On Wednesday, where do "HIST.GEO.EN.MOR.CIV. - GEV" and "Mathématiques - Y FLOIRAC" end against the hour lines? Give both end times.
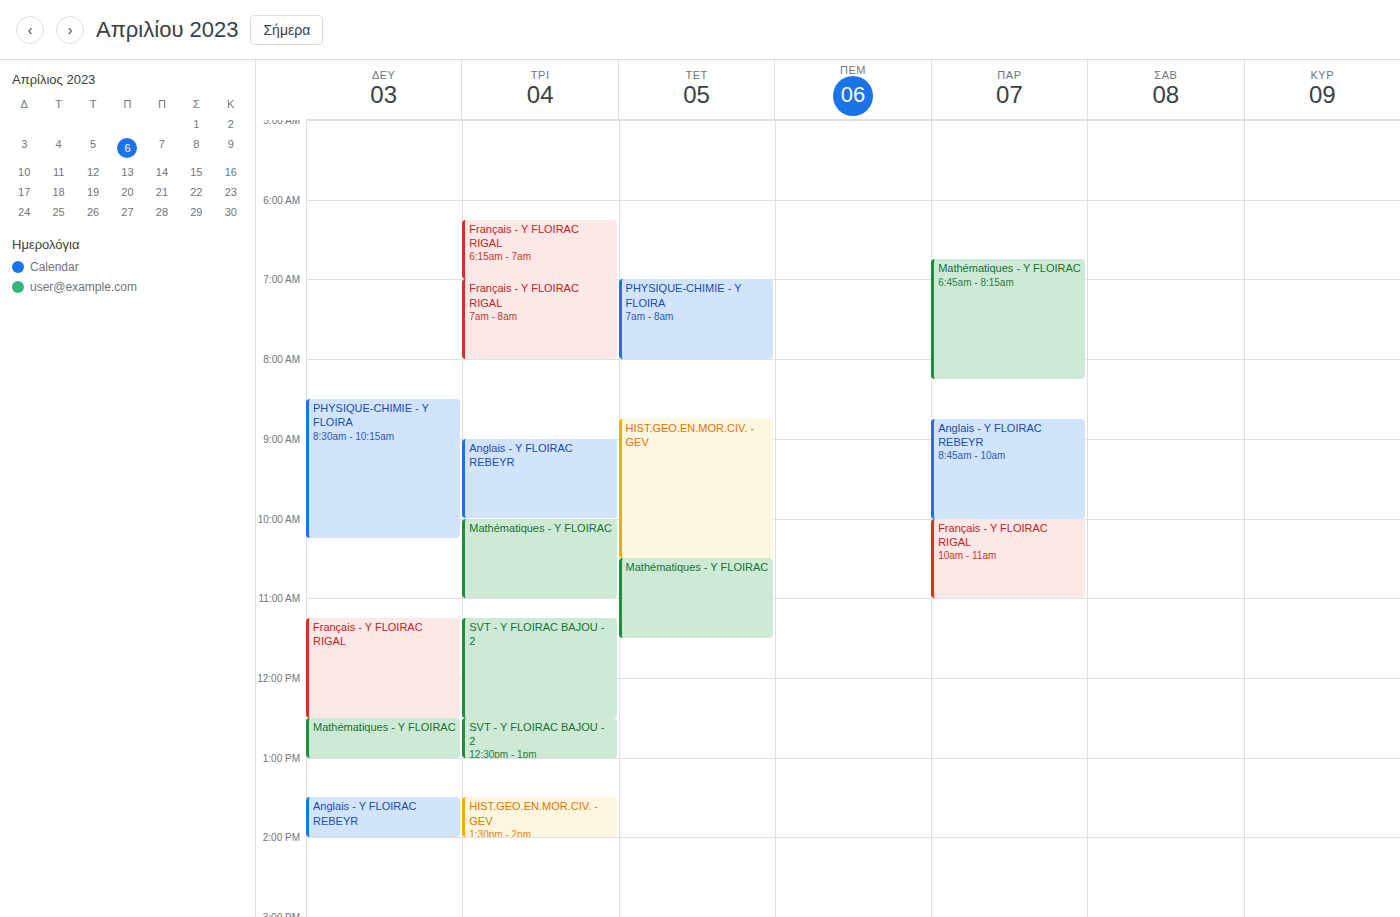
"HIST.GEO.EN.MOR.CIV. - GEV": 10:30 AM, halfway between the 10 AM and 11 AM lines. "Mathématiques - Y FLOIRAC": 11:30 AM, halfway between the 11 AM and 12 PM lines.